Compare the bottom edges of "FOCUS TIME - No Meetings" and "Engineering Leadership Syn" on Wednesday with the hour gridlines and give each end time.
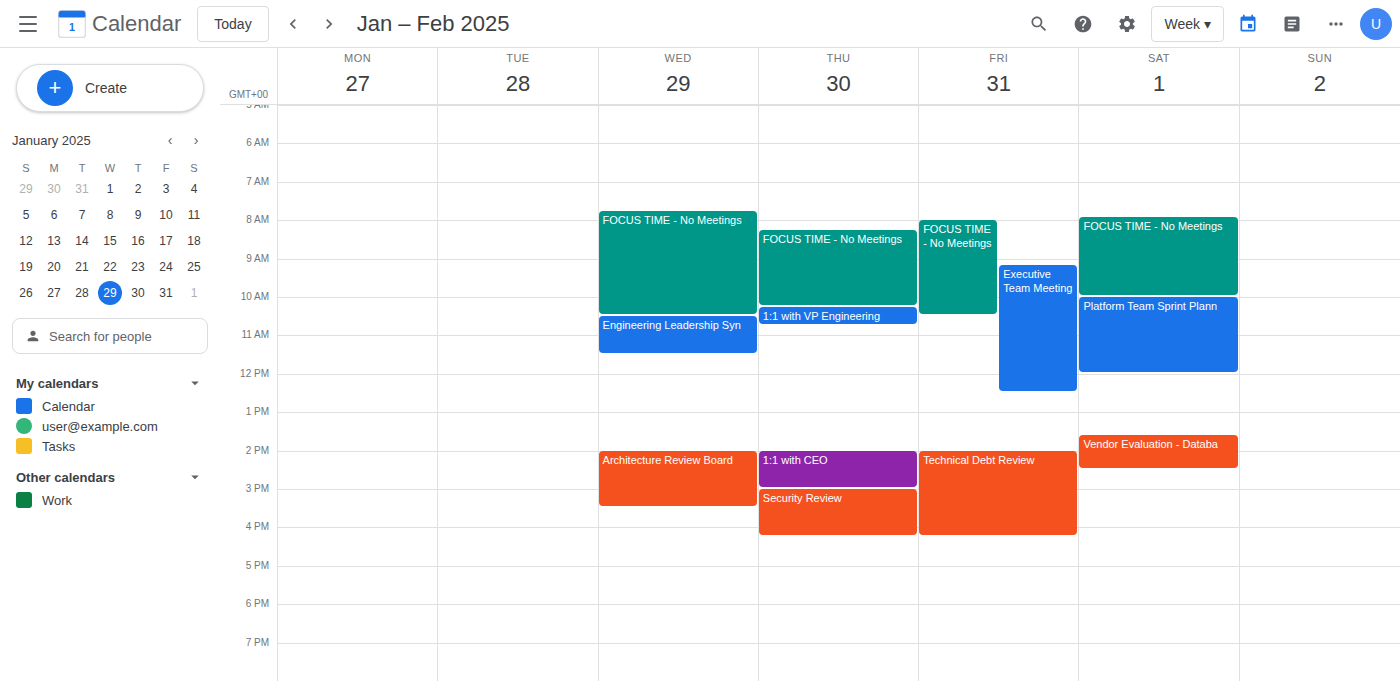
"FOCUS TIME - No Meetings": 10:30, halfway between the 10:00 and 11:00 lines. "Engineering Leadership Syn": 11:30, halfway between the 11:00 and 12:00 lines.